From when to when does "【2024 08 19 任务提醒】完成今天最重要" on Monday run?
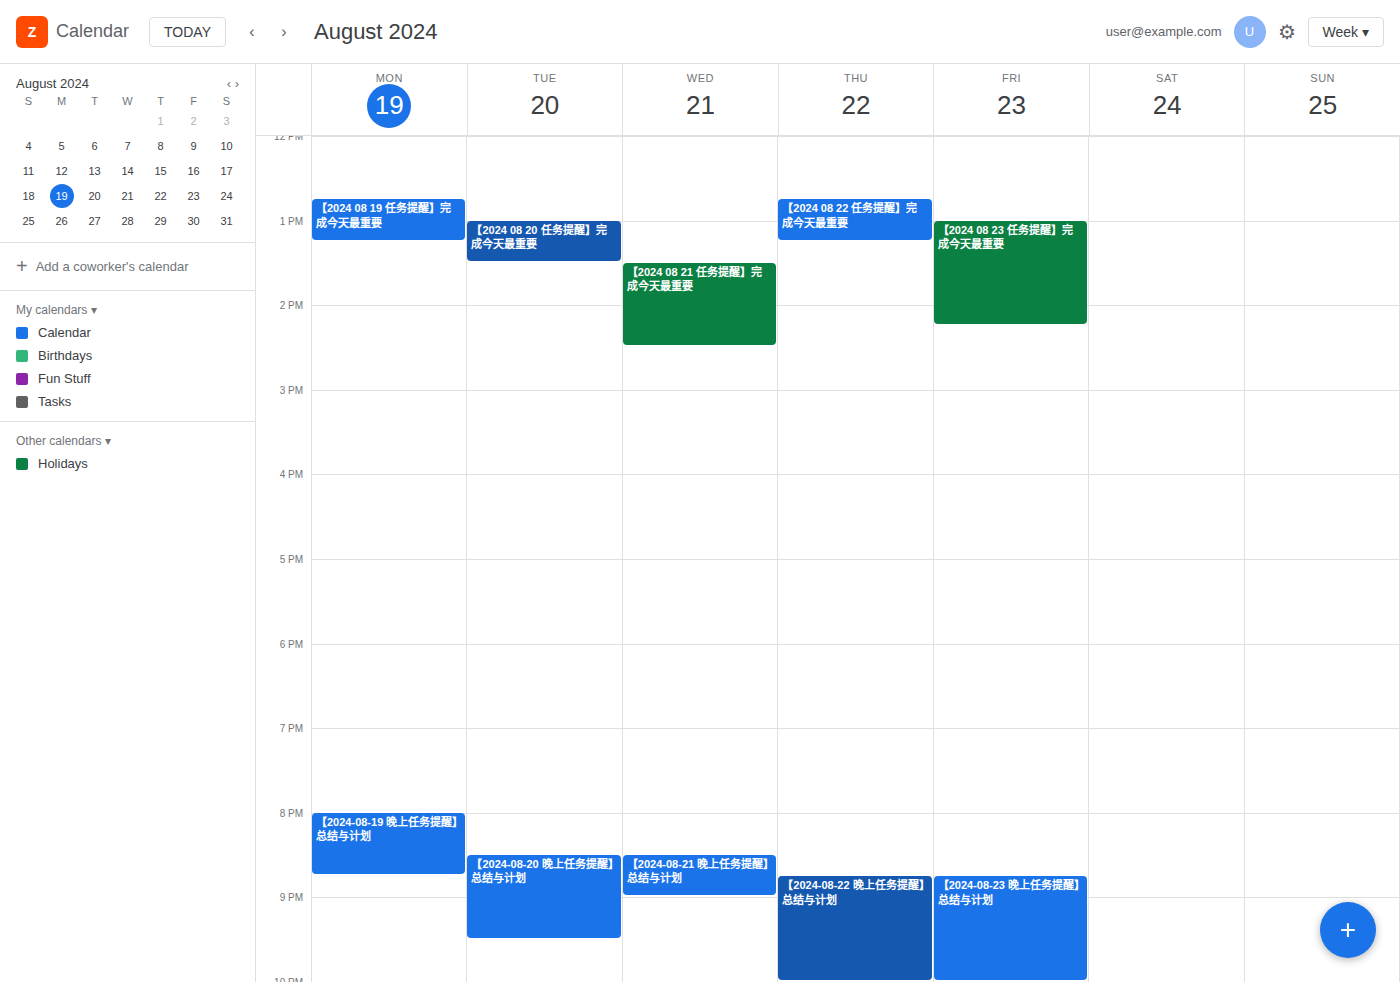
12:45 PM to 1:15 PM